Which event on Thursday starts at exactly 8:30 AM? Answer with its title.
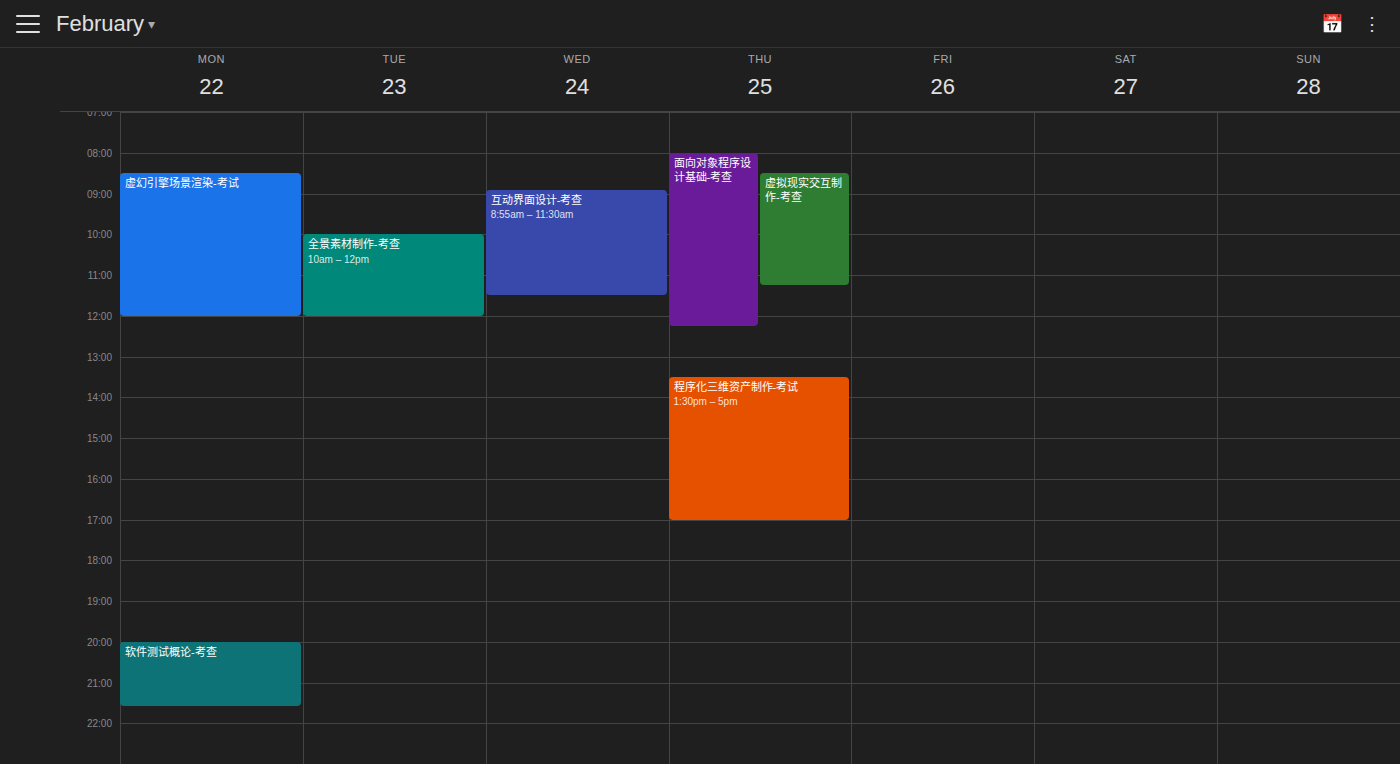
"虚拟现实交互制作-考查"